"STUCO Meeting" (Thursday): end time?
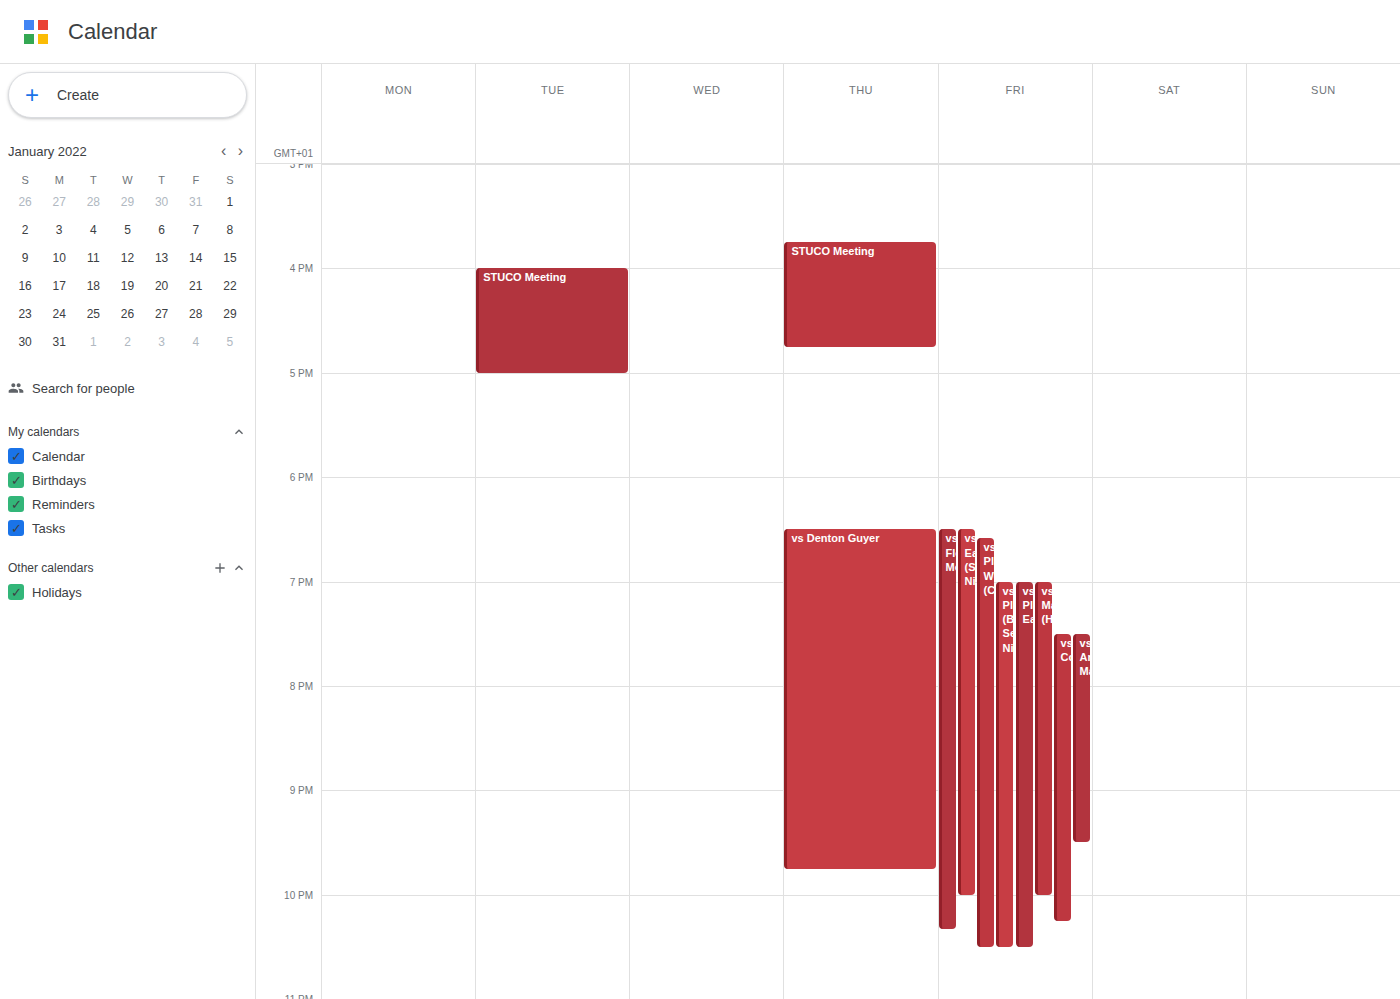
4:45 PM